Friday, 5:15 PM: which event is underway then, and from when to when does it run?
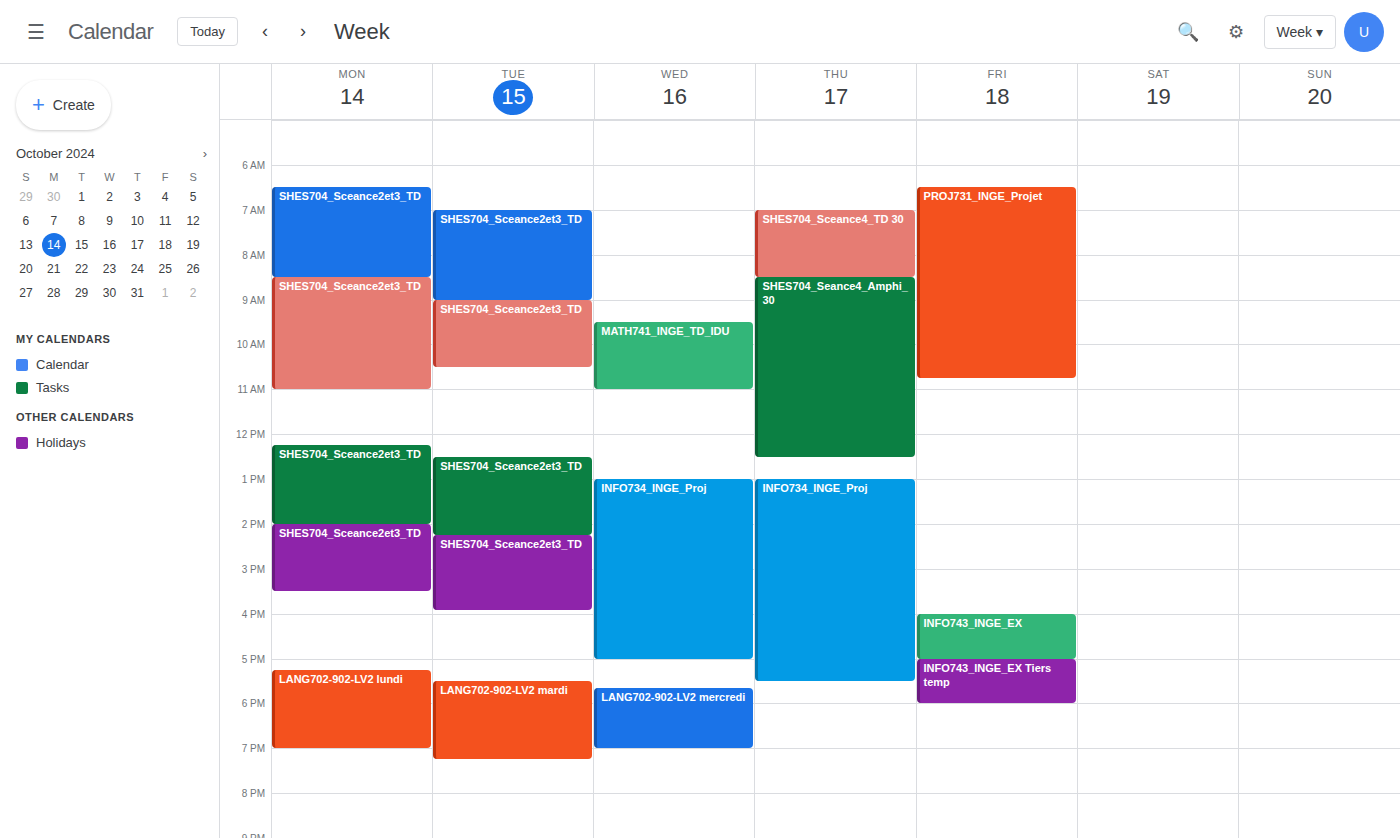
"INFO743_INGE_EX Tiers temp", 5:00 PM to 6:00 PM